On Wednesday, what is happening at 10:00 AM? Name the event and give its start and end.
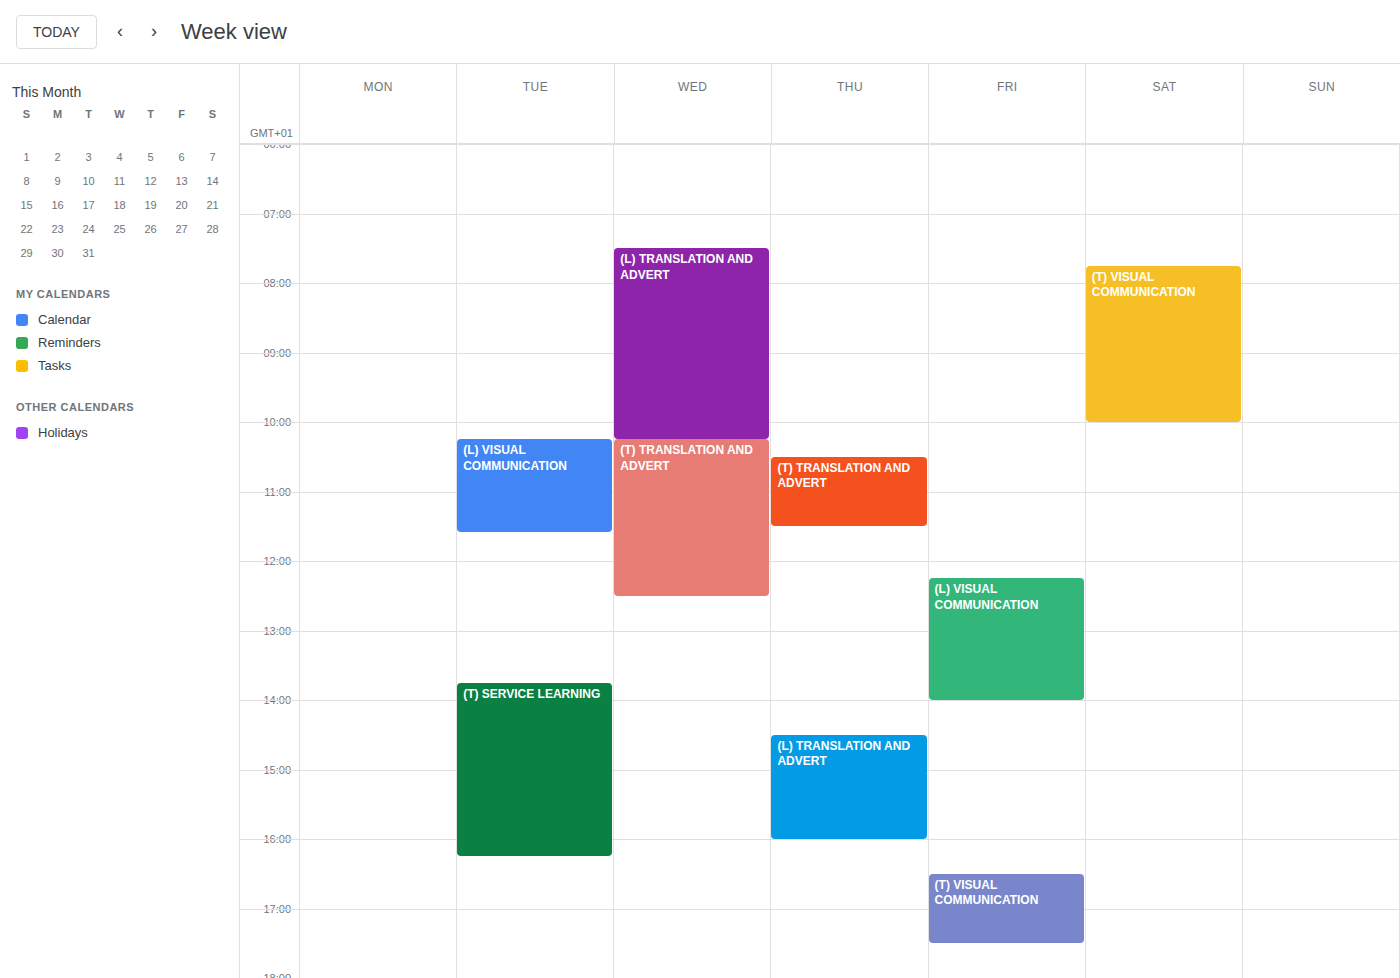
"(L) TRANSLATION AND ADVERT", 7:30 AM to 10:15 AM